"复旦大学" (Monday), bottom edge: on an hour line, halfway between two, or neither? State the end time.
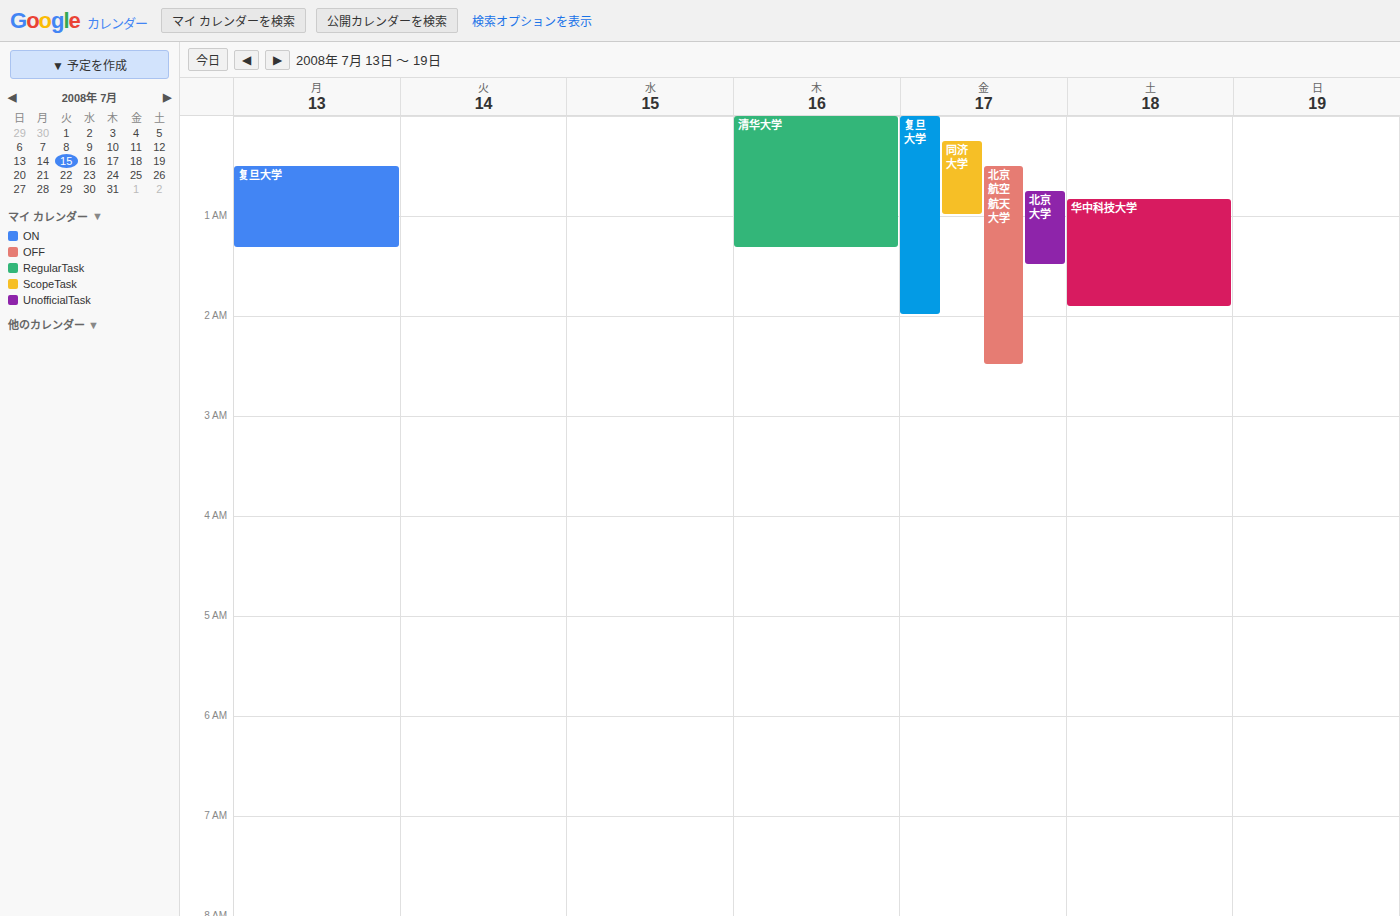
1:20 AM -- neither: 20 minutes below the 1 AM line and 40 minutes above the 2 AM line.